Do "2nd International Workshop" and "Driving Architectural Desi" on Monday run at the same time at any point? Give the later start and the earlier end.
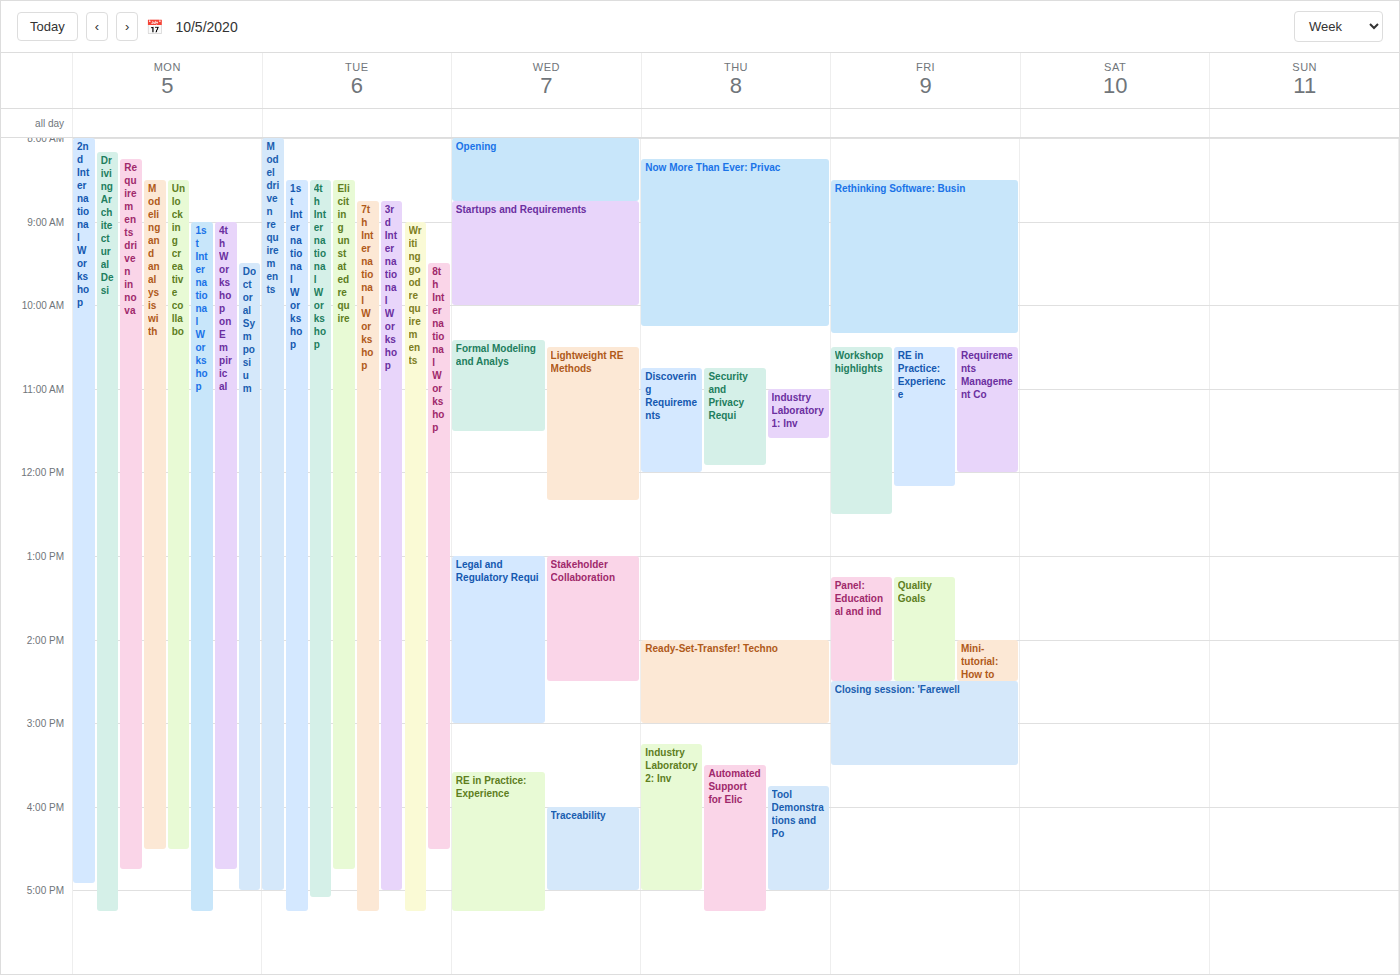
"Driving Architectural Desi" starts at 8:10 AM, before "2nd International Workshop" ends at 4:55 PM -- they overlap.